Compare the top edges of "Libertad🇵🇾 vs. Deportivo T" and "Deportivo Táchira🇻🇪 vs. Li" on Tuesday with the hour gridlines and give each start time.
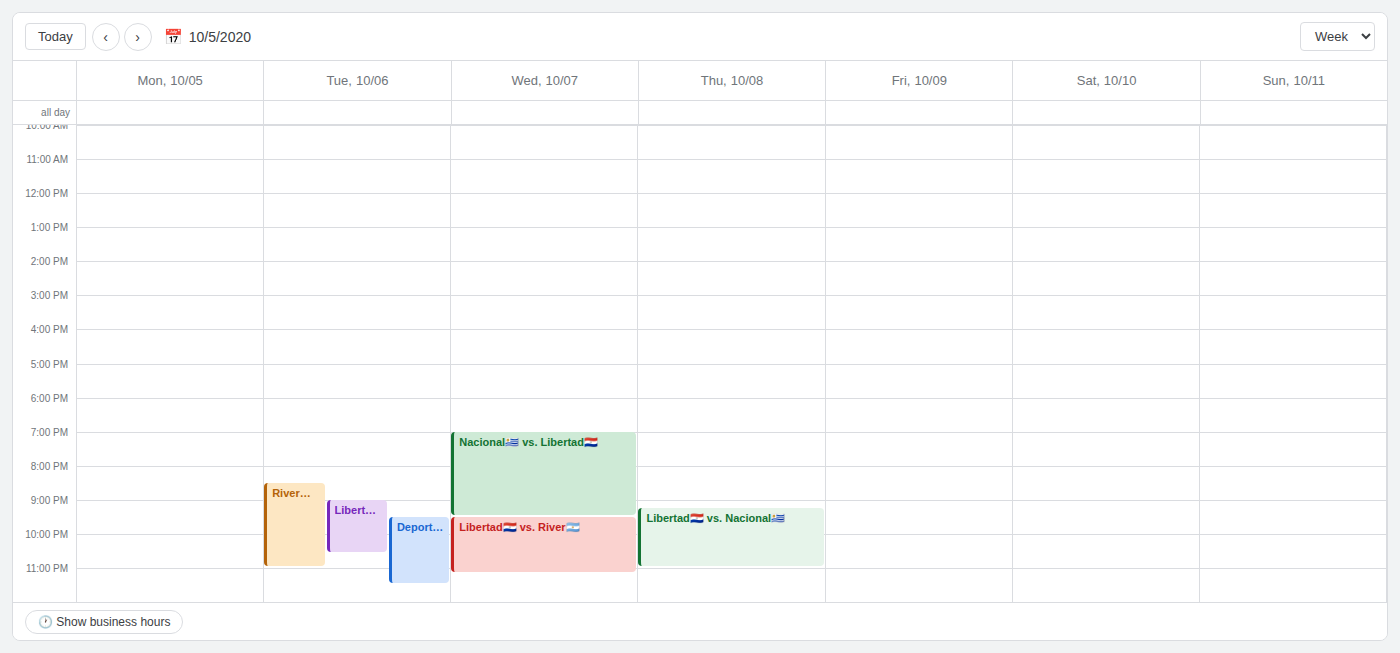
"Libertad🇵🇾 vs. Deportivo T": 9:00 PM, exactly on the 9 PM line. "Deportivo Táchira🇻🇪 vs. Li": 9:30 PM, halfway between the 9 PM and 10 PM lines.